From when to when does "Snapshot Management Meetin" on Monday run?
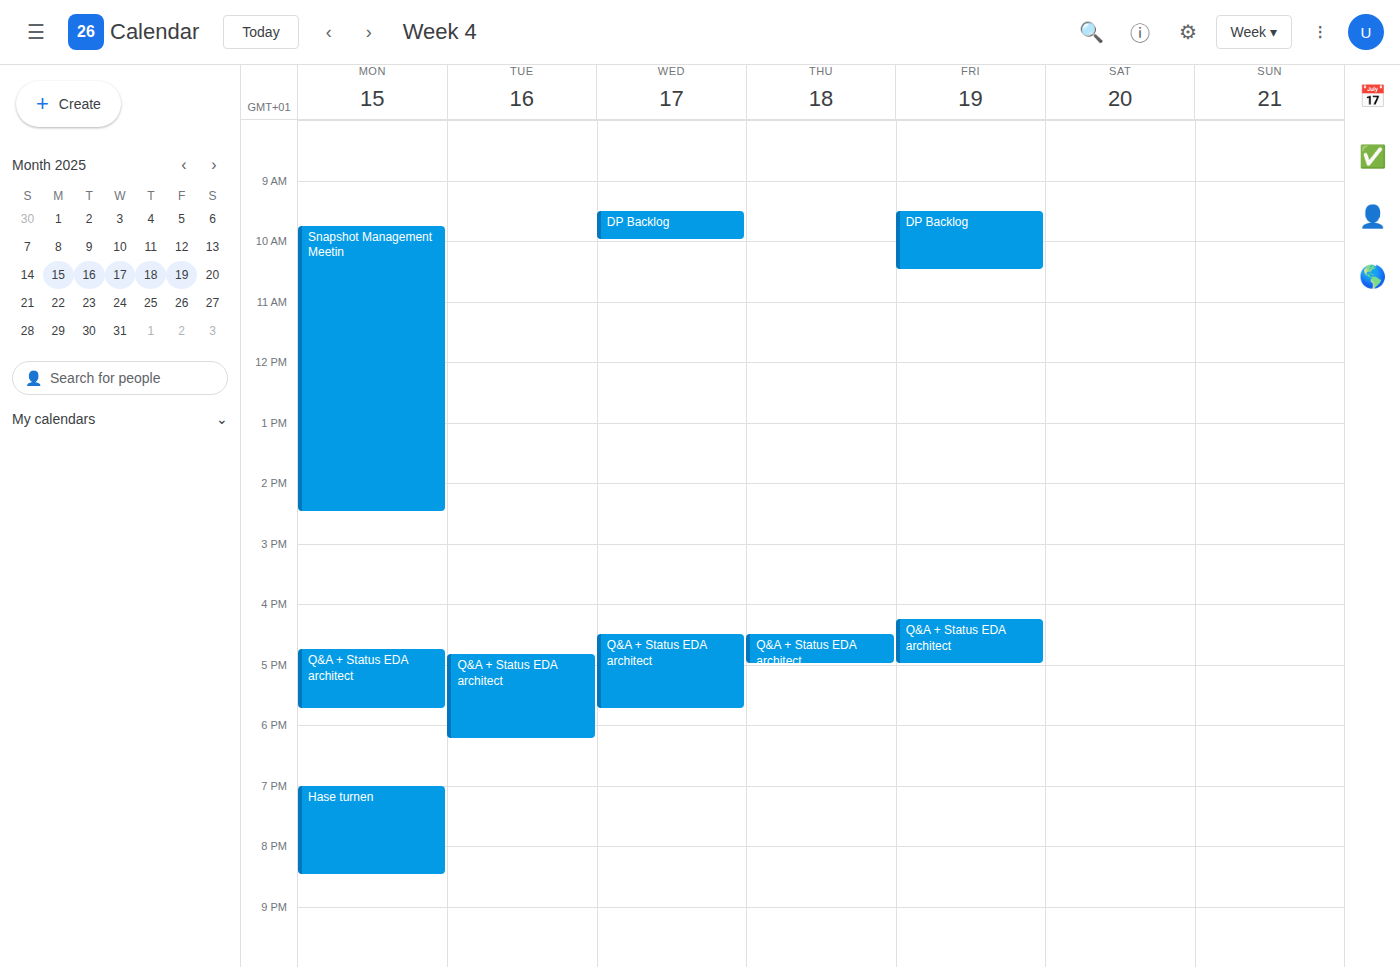
9:45 AM to 2:30 PM